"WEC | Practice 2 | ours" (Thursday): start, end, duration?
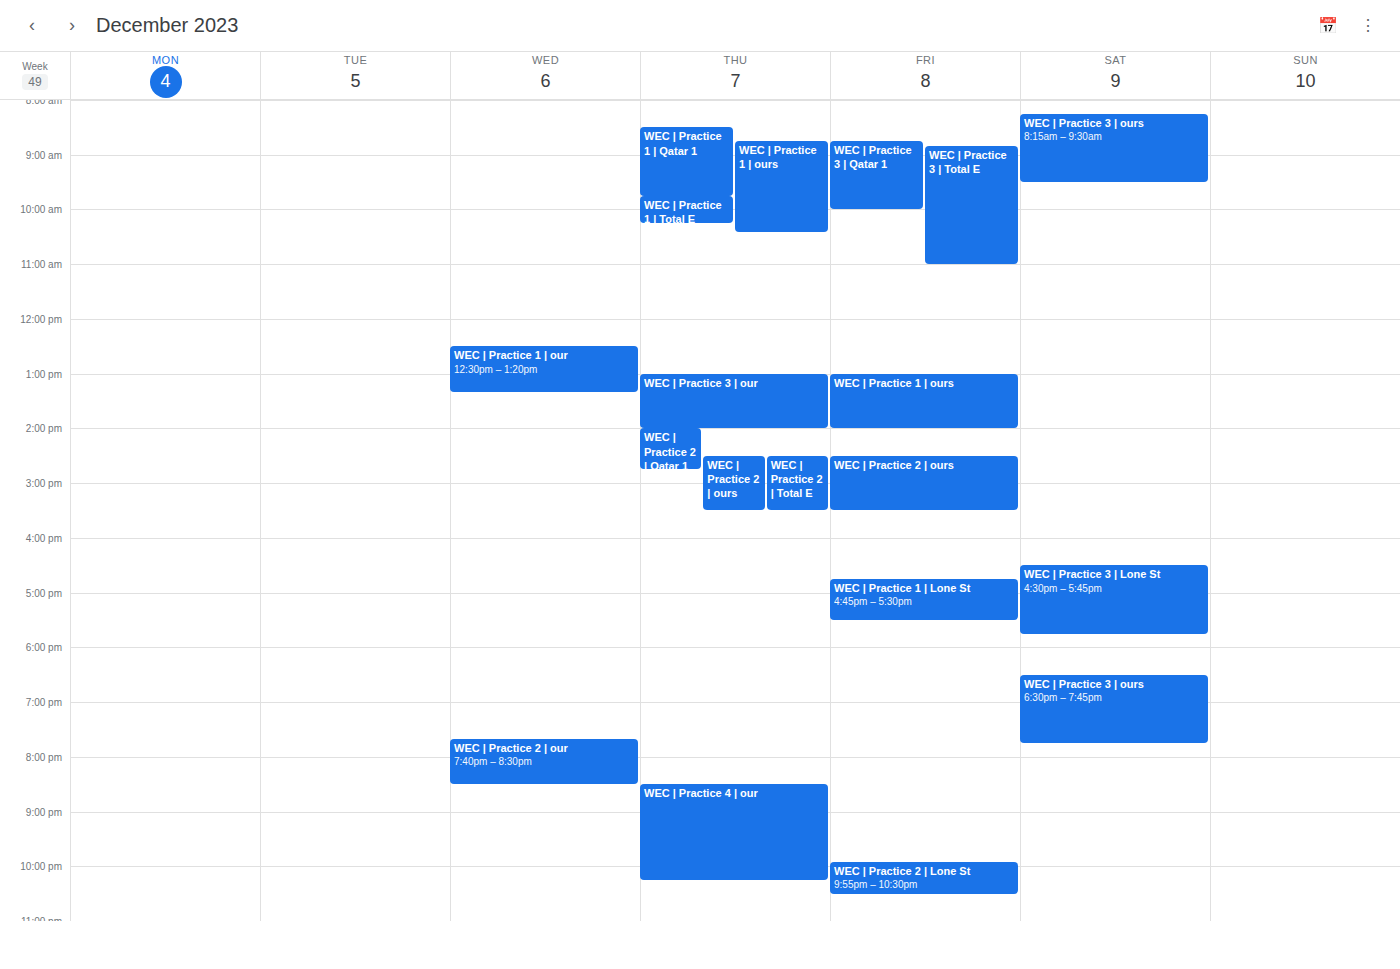
14:30 to 15:30, 1 hour